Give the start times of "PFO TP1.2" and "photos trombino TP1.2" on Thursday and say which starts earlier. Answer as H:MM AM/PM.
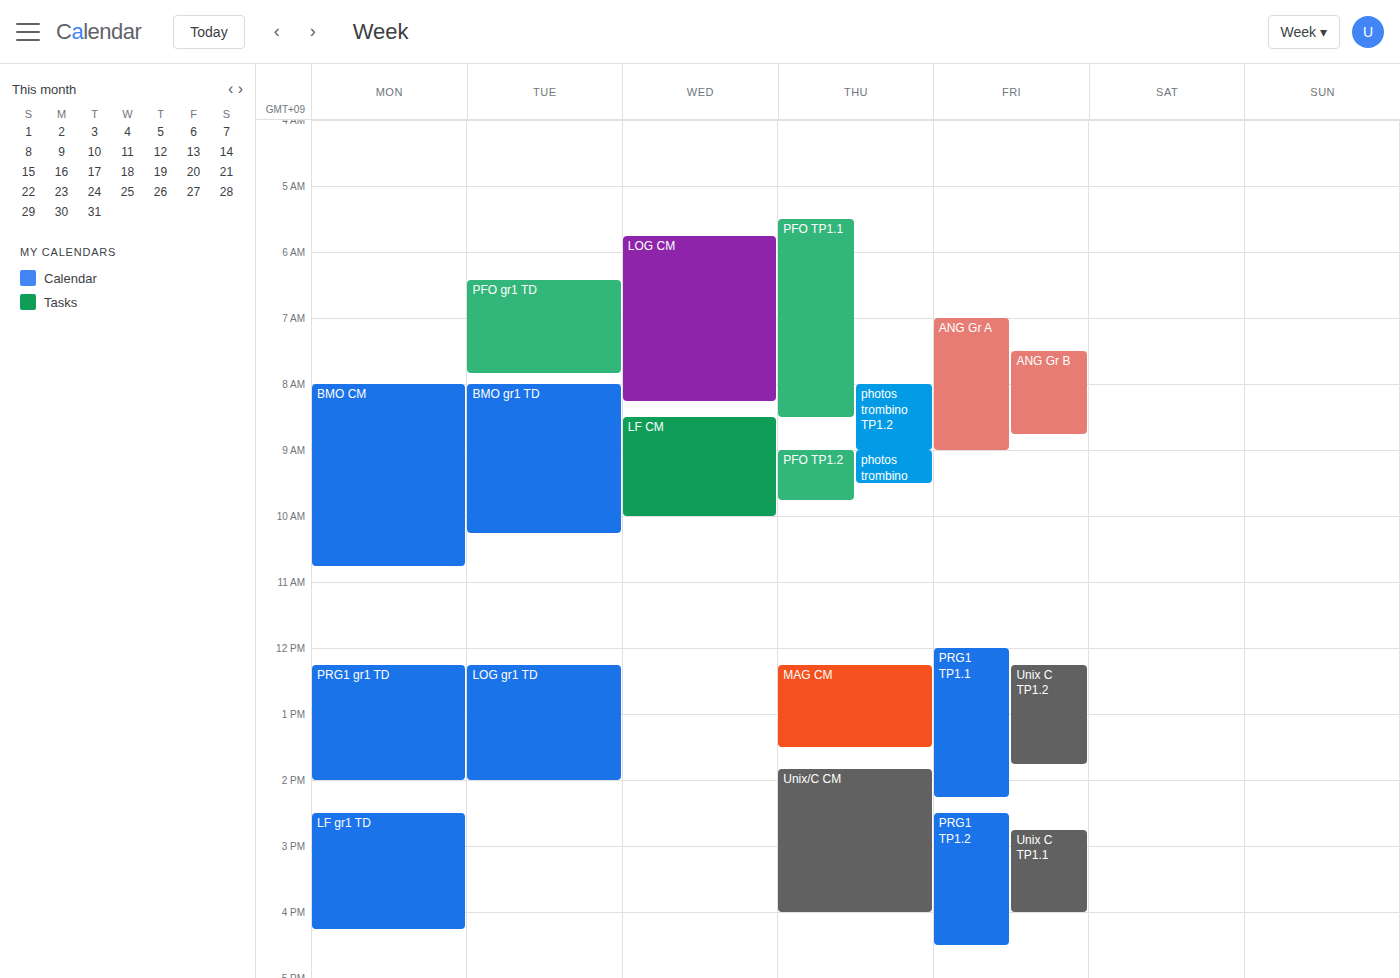
"photos trombino TP1.2" 8:00 AM; "PFO TP1.2" 9:00 AM.